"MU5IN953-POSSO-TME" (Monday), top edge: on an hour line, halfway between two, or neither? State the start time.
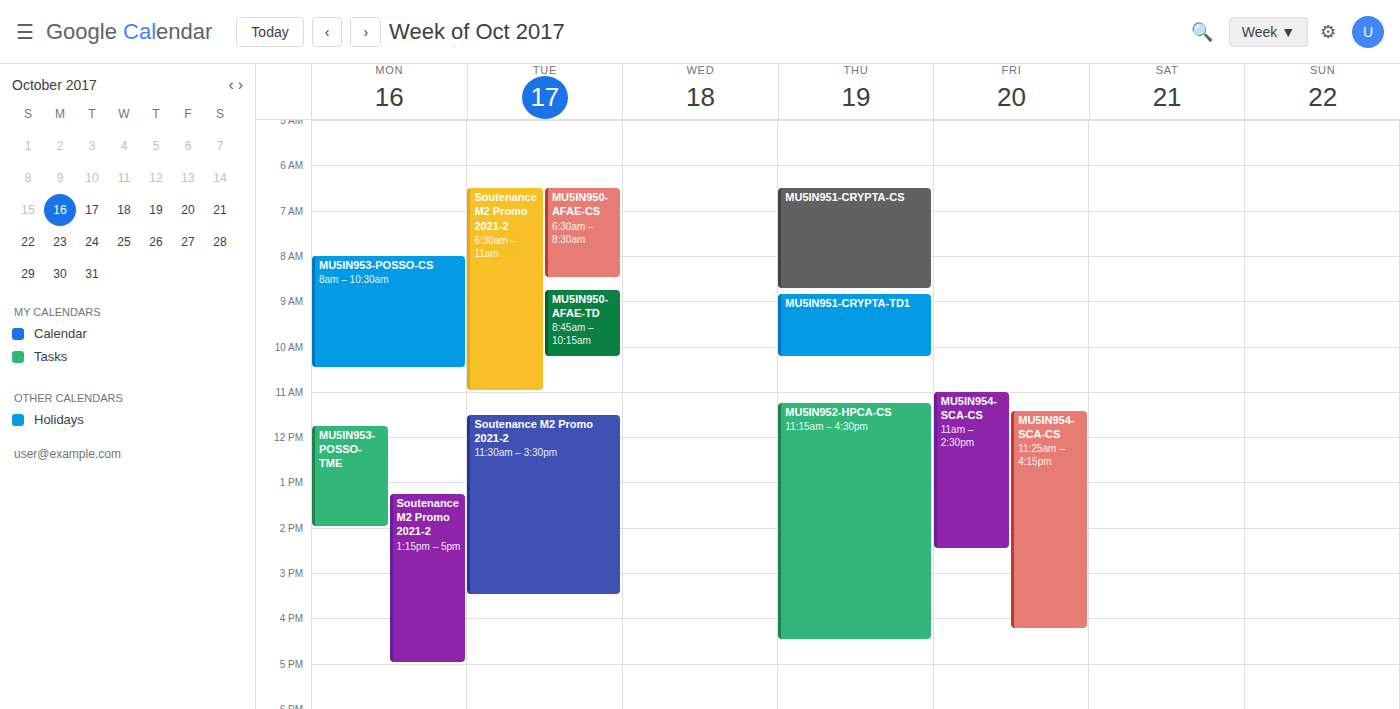
11:45 AM -- neither: three quarters of the way from the 11 AM line to the 12 PM line.